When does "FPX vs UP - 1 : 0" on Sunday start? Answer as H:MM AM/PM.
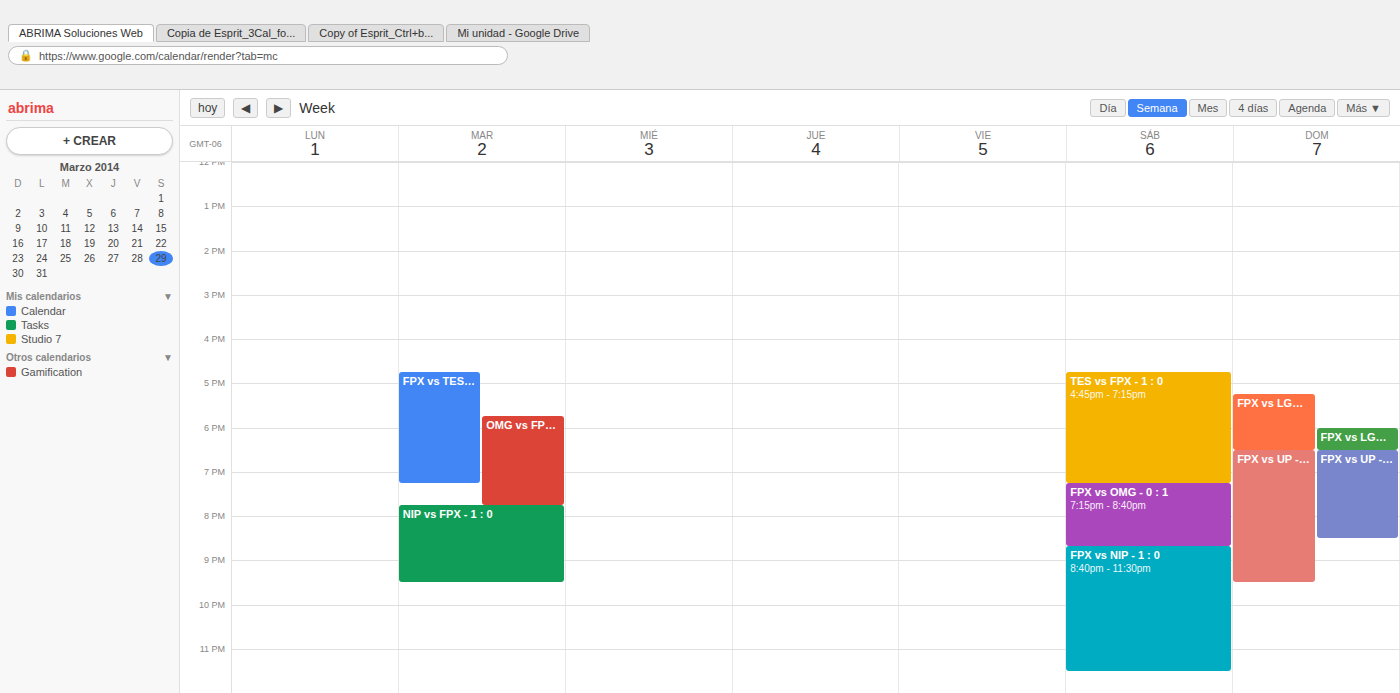
6:30 PM